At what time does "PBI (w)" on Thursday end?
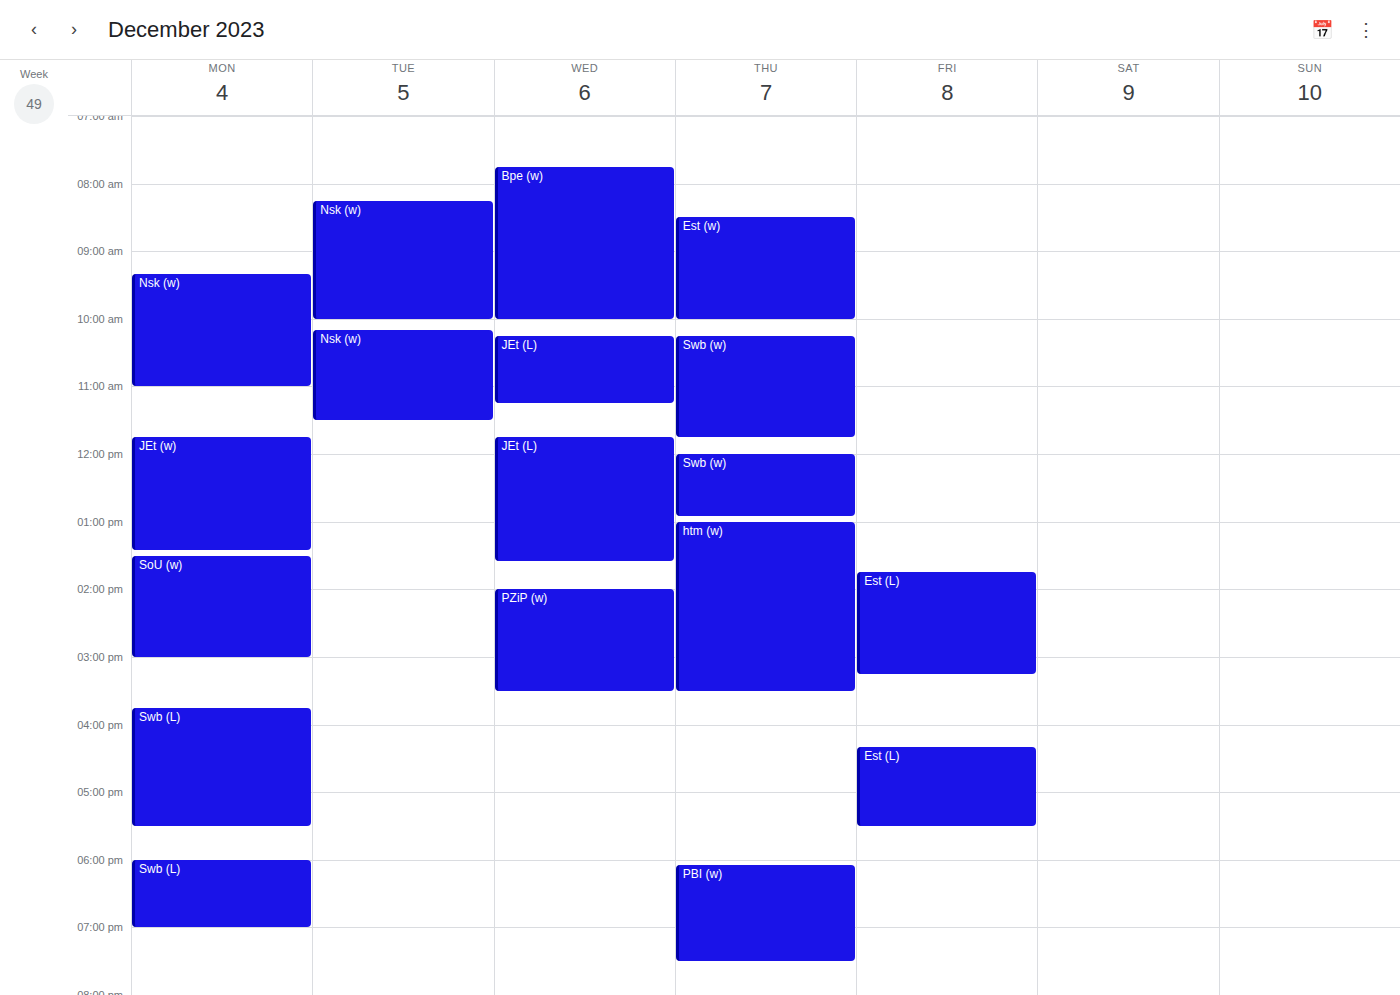
7:30 PM